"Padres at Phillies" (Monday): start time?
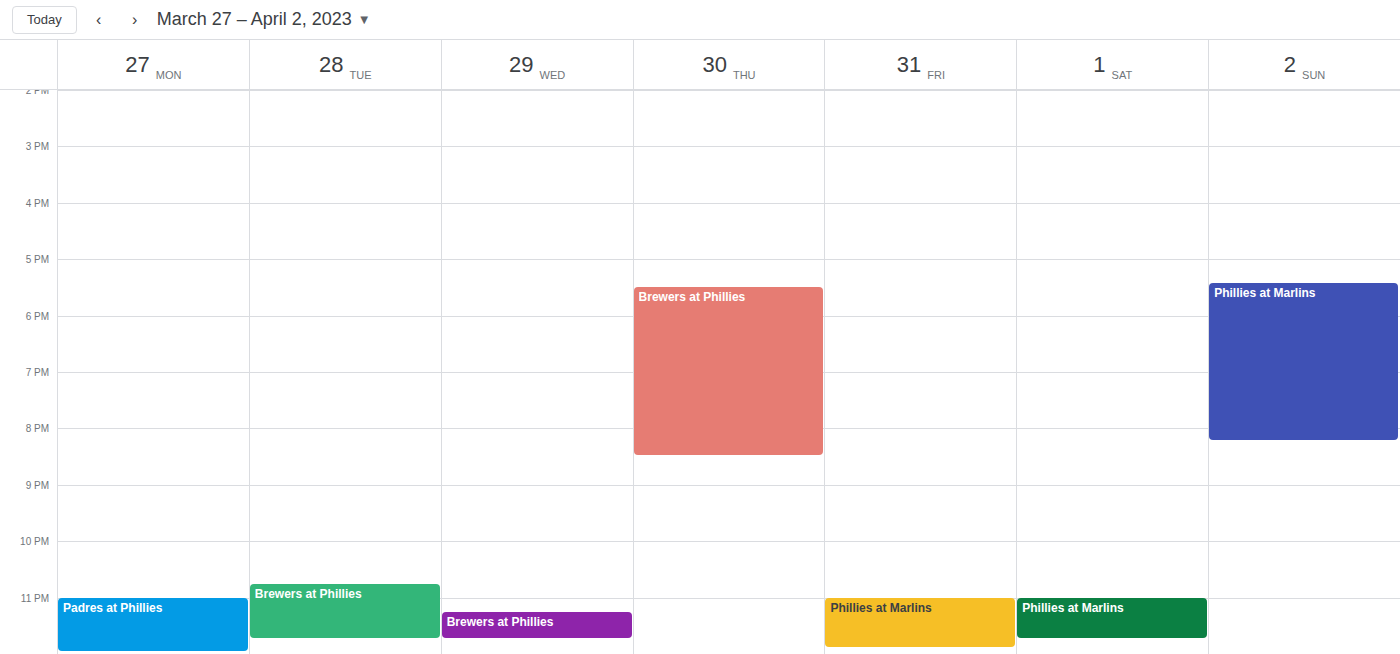
11:00 PM